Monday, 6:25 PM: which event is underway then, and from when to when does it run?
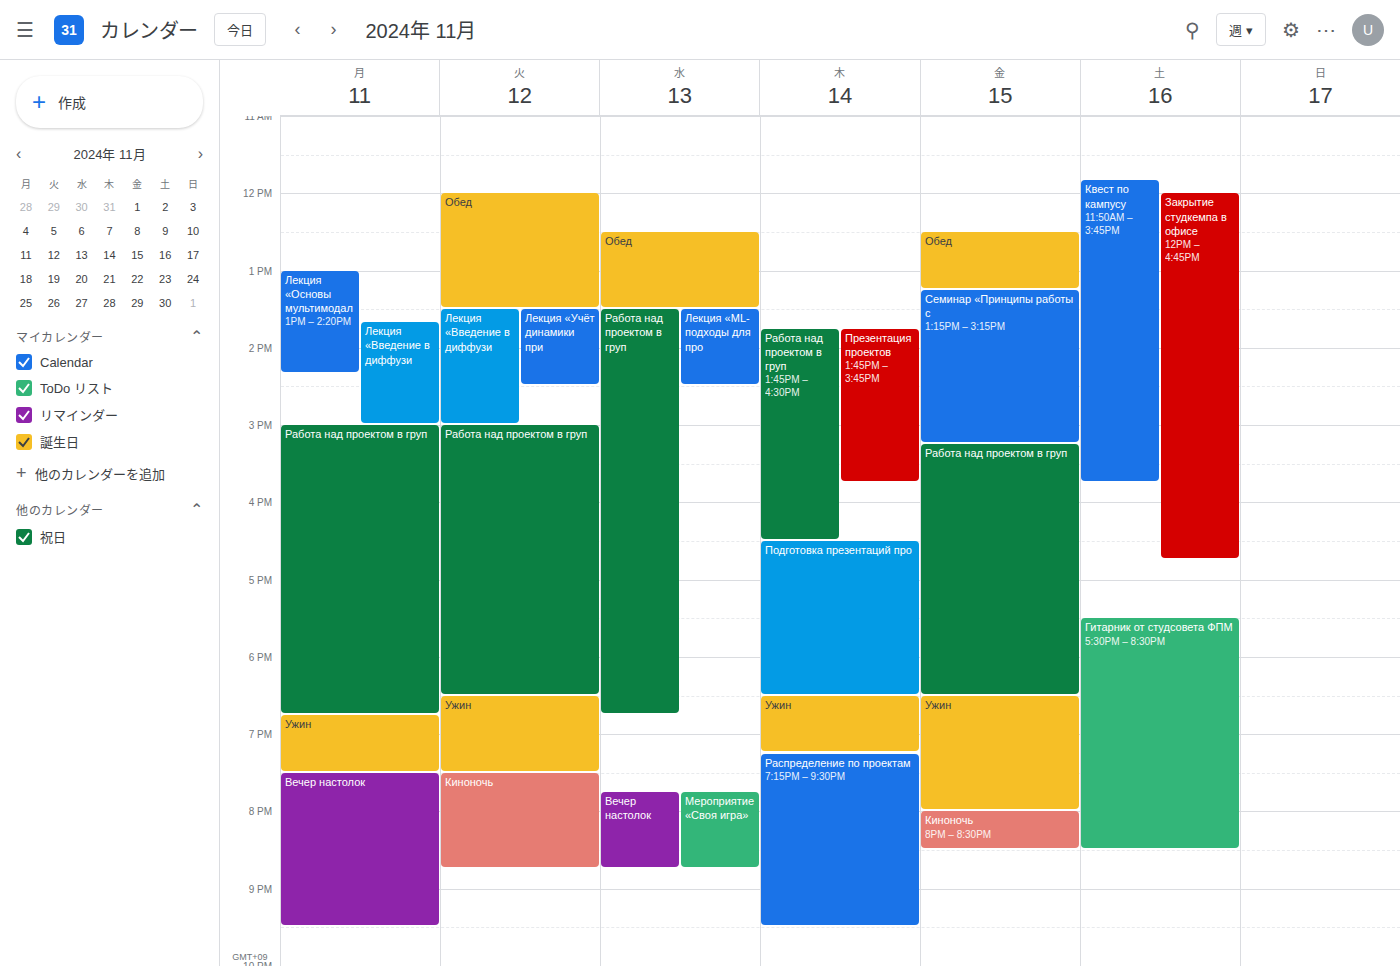
"Работа над проектом в груп", 3:00 PM to 6:45 PM